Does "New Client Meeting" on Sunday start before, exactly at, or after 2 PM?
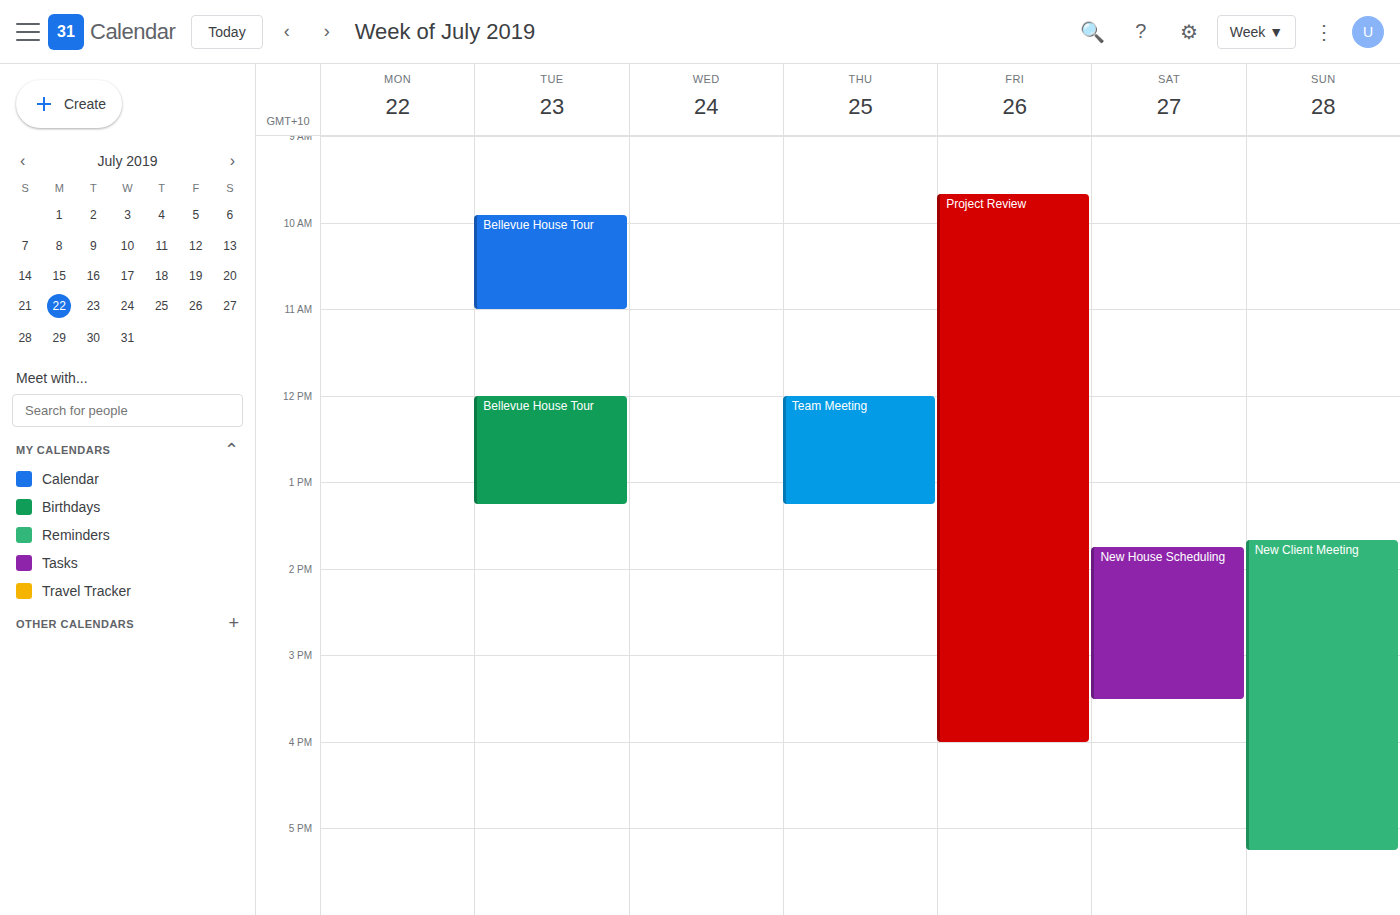
1:40 PM -- before 2 PM, 20 minutes above the 2 PM line.